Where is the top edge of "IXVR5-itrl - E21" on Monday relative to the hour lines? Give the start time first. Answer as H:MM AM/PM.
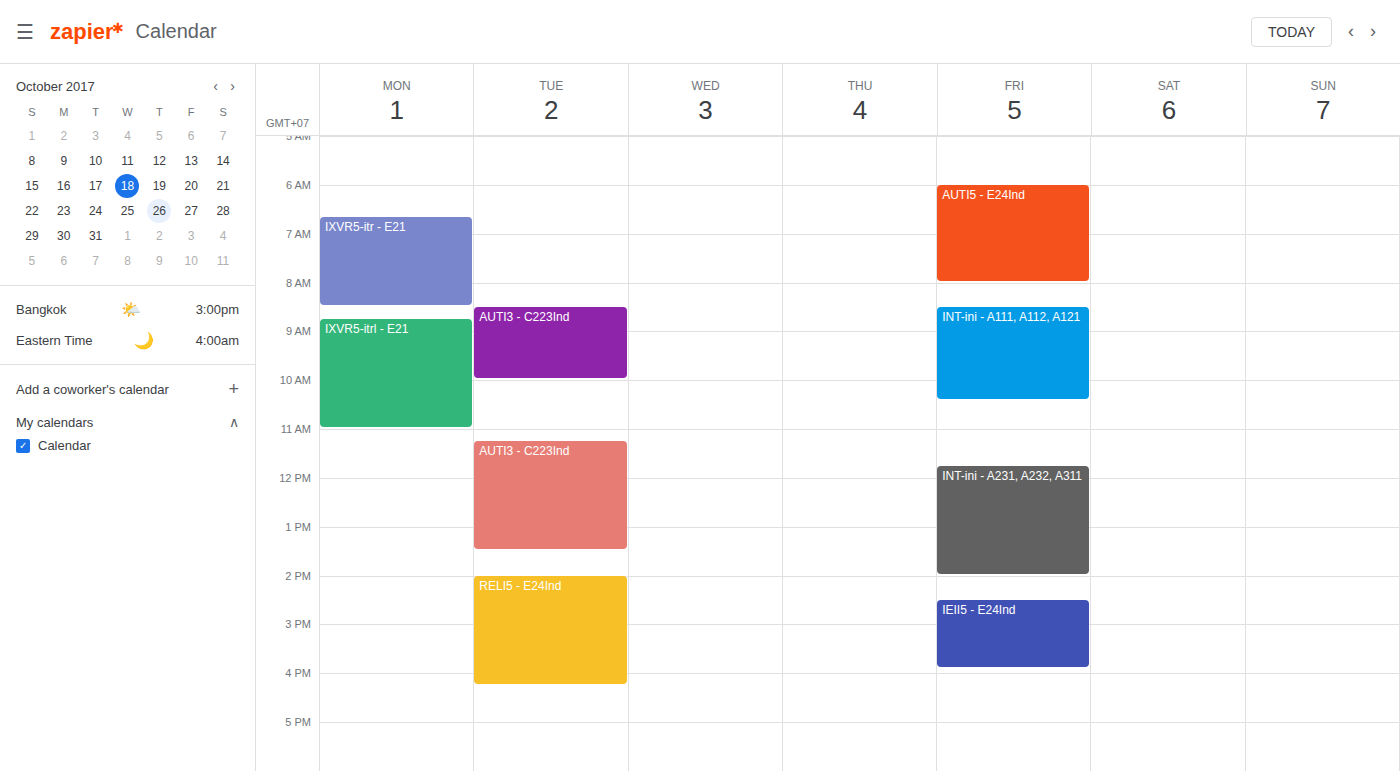
8:45 AM -- neither: three quarters of the way from the 8 AM line to the 9 AM line.